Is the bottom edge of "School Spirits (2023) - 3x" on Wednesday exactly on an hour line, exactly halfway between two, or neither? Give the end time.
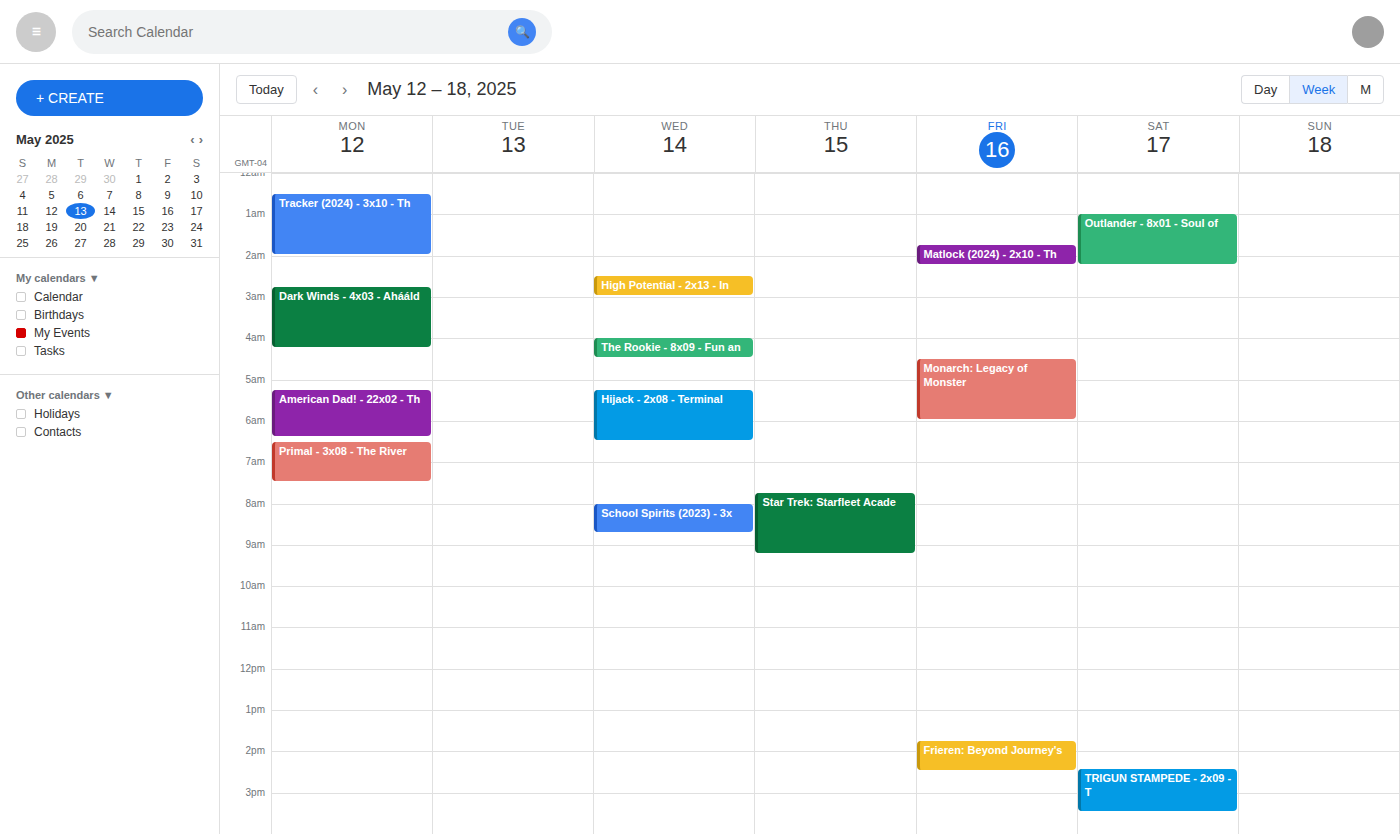
08:45 -- neither: three quarters of the way from the 08:00 line to the 09:00 line.